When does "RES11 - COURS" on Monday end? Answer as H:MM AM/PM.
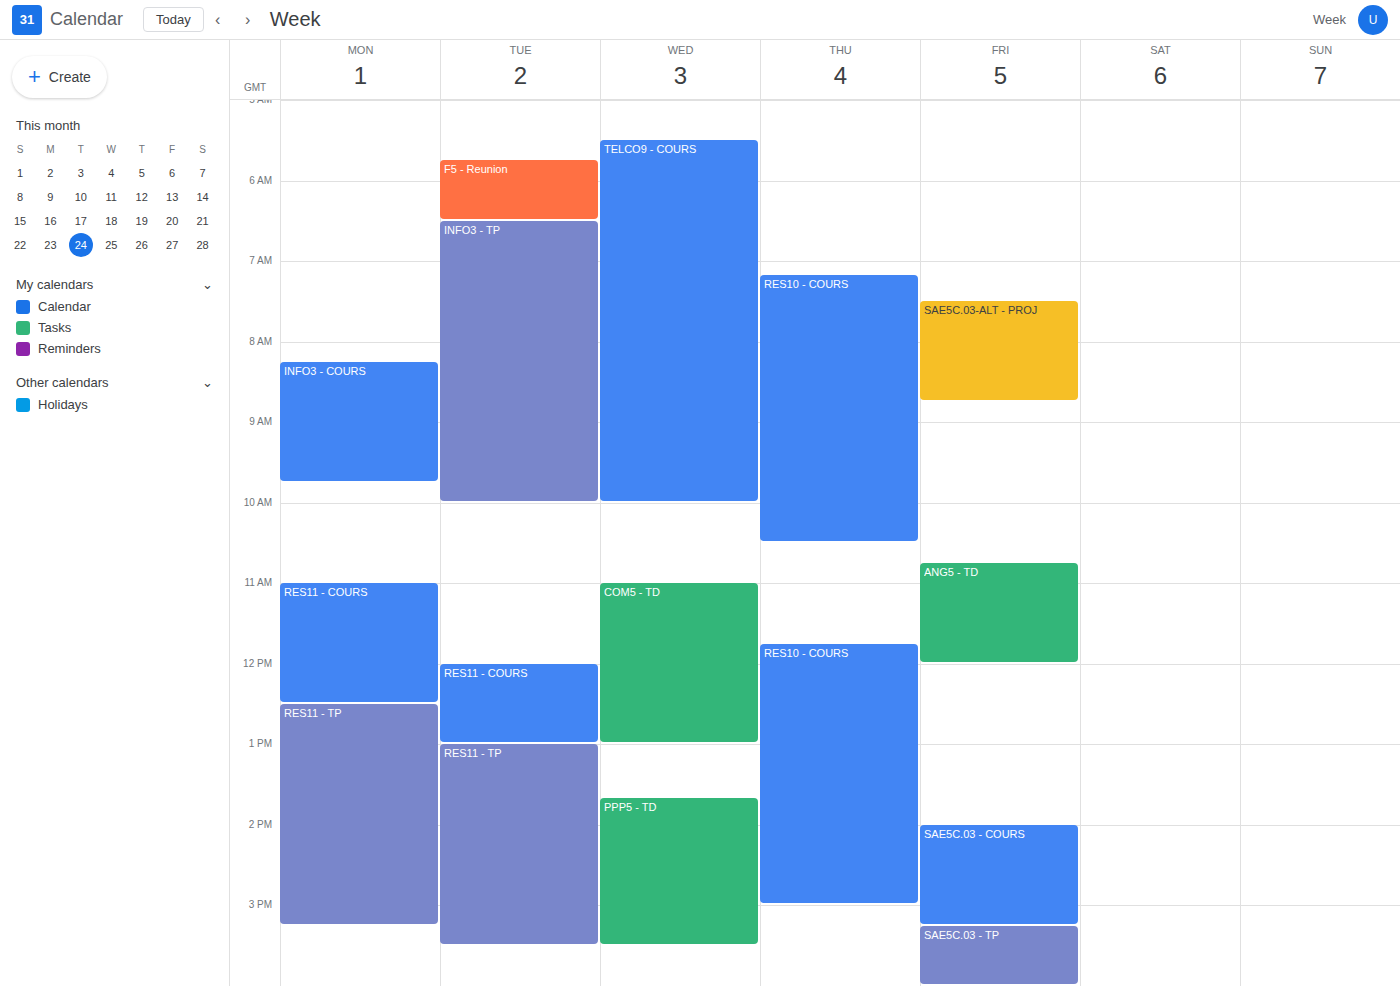
12:30 PM